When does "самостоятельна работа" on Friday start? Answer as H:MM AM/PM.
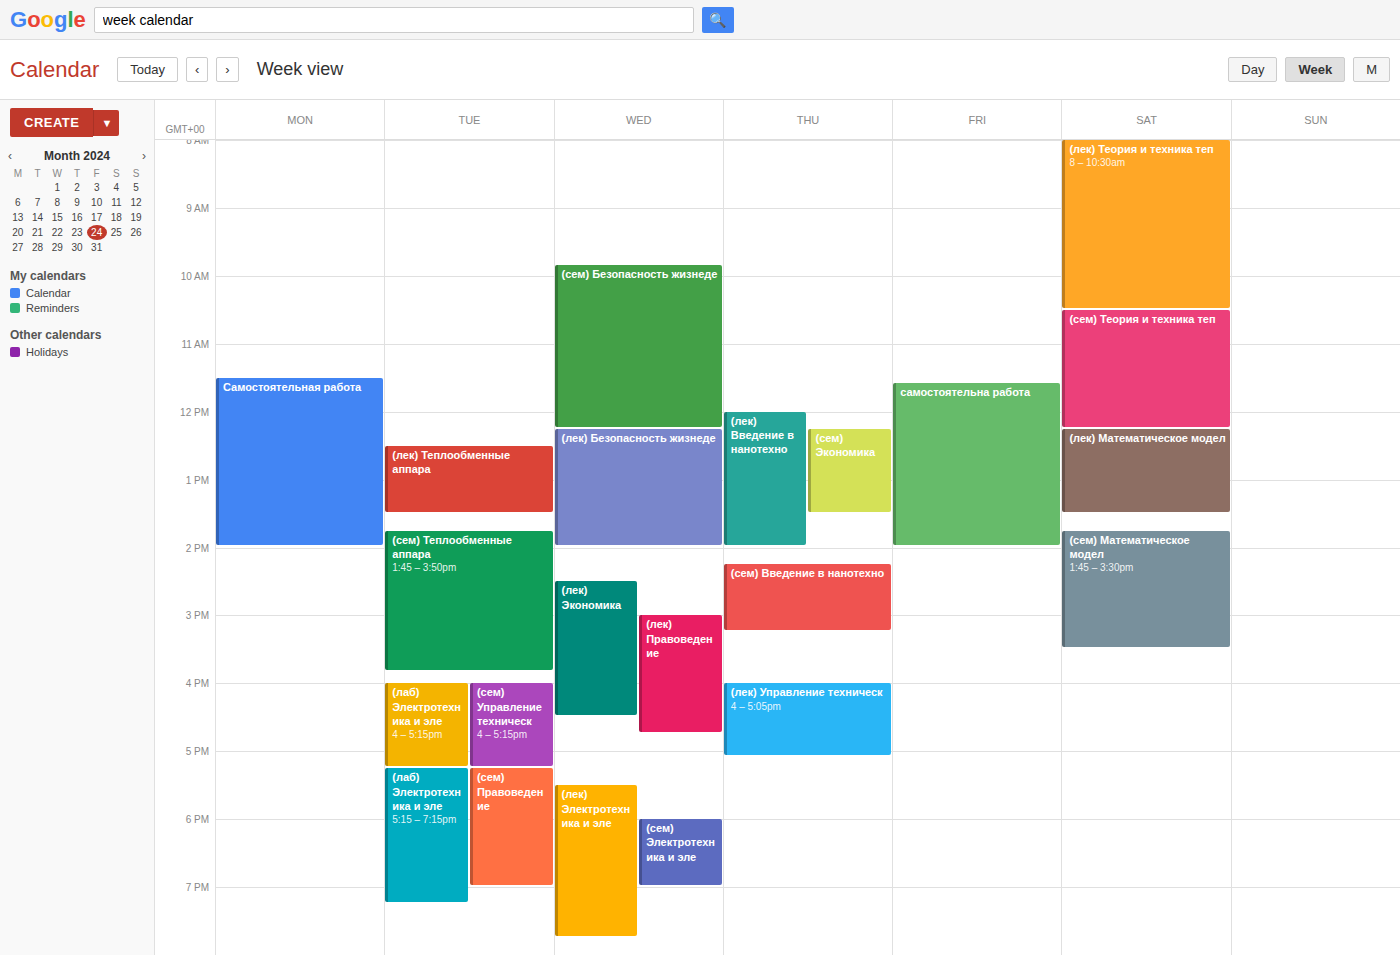
11:35 AM